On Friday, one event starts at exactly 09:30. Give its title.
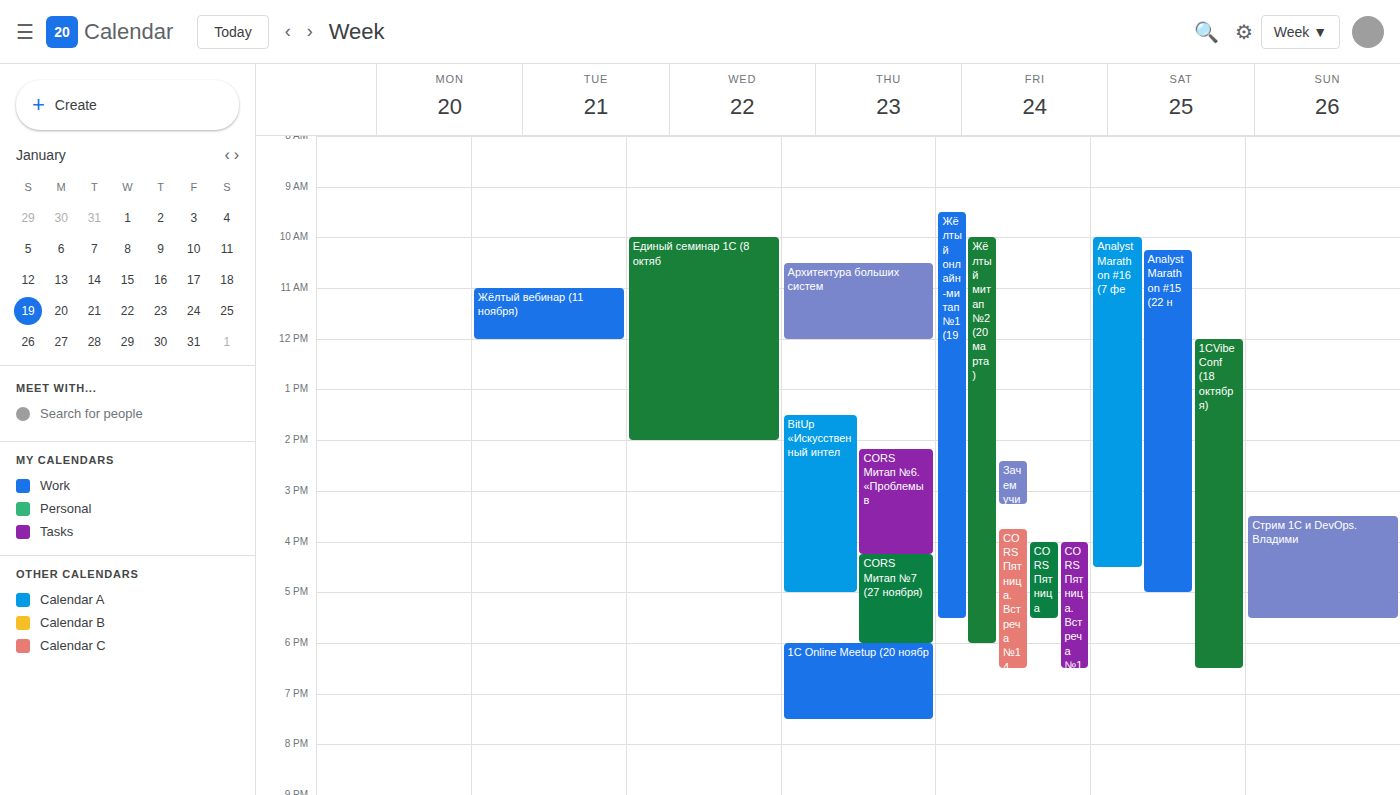
"Жёлтый онлайн-митап №1 (19"